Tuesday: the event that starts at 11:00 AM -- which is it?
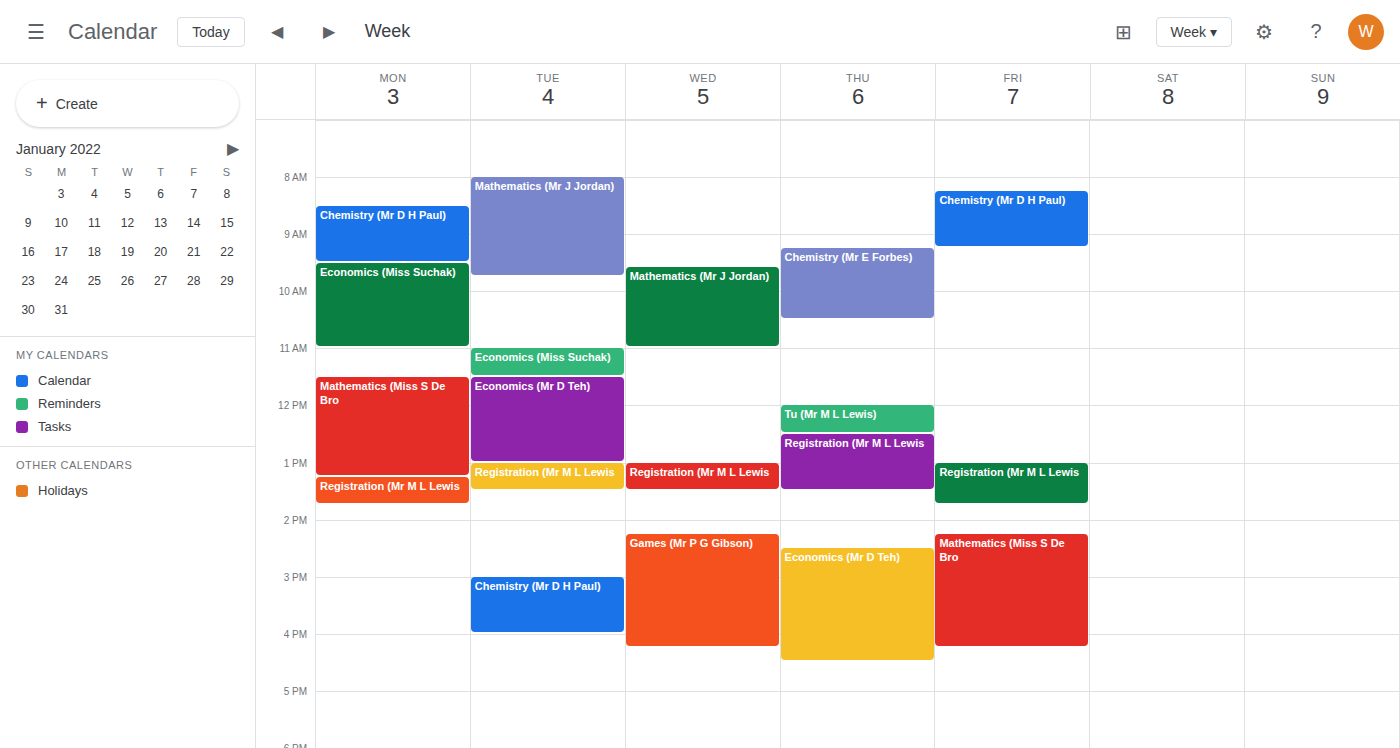
"Economics (Miss Suchak)"